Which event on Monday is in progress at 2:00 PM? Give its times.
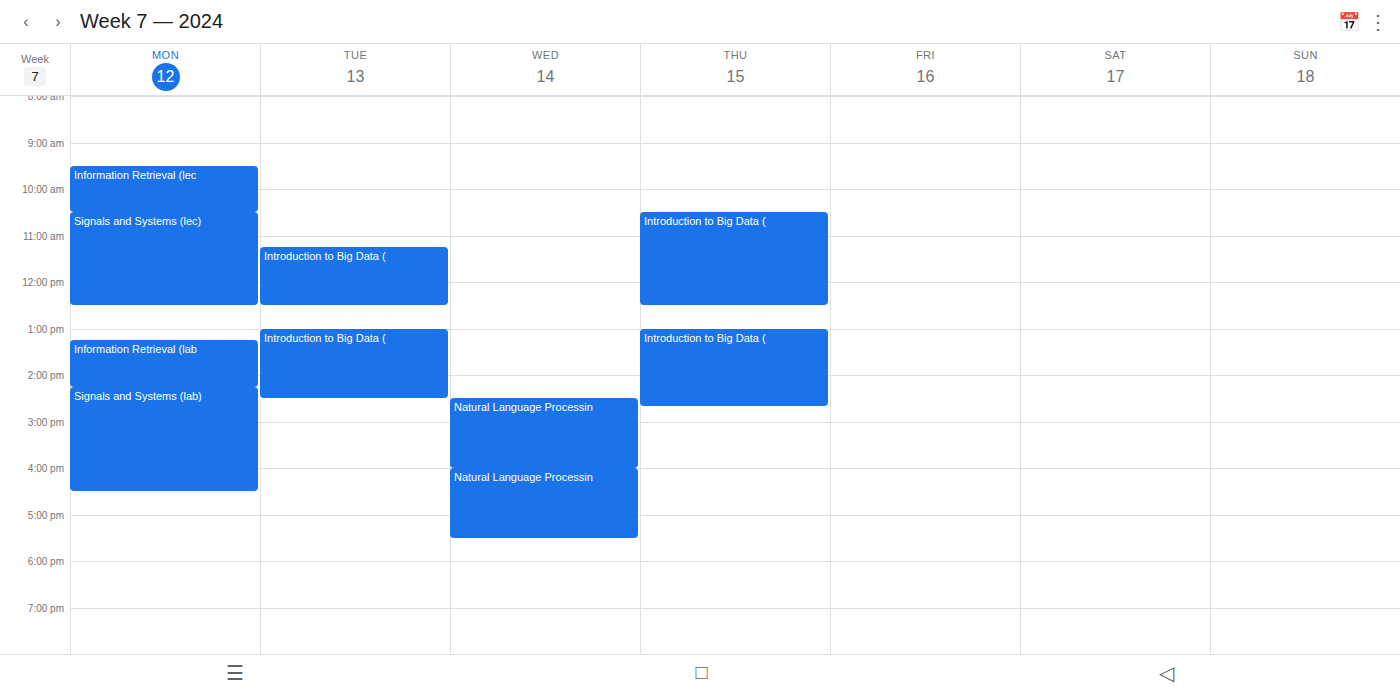
"Information Retrieval (lab", 1:15 PM to 2:15 PM